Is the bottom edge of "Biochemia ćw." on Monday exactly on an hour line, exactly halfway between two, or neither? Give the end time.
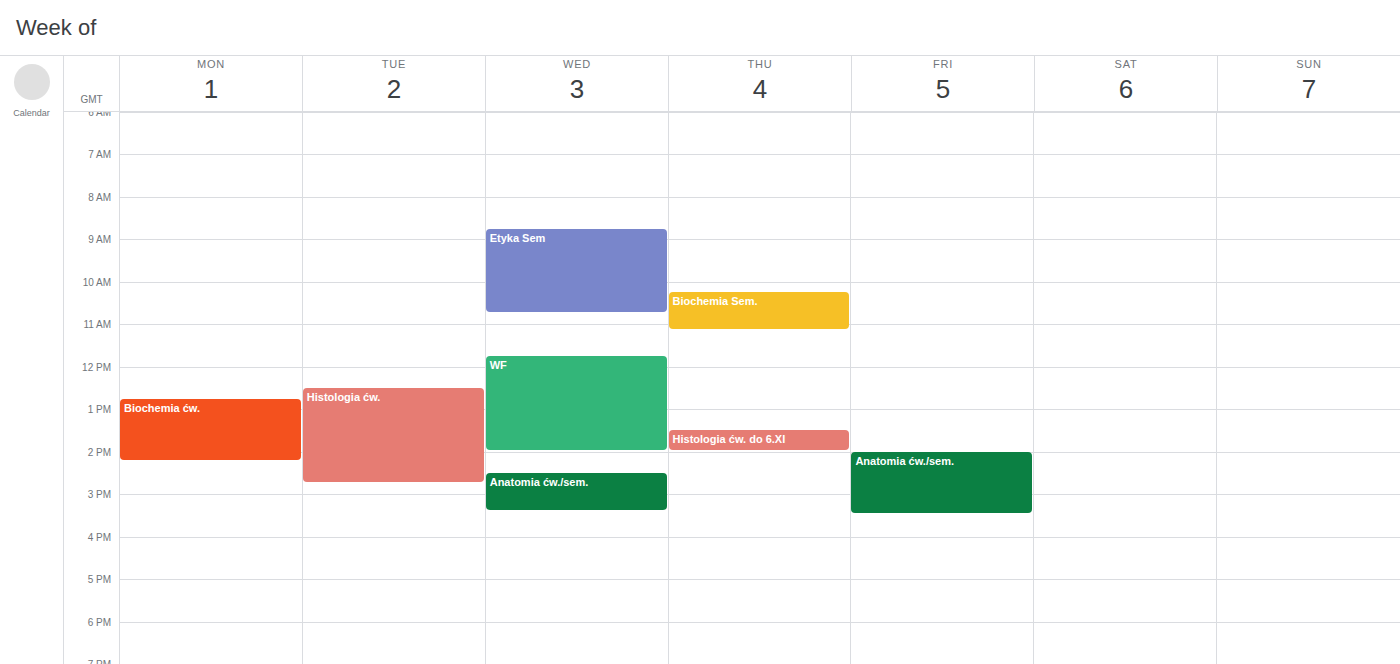
2:15 PM -- neither: a quarter of the way from the 2 PM line to the 3 PM line.